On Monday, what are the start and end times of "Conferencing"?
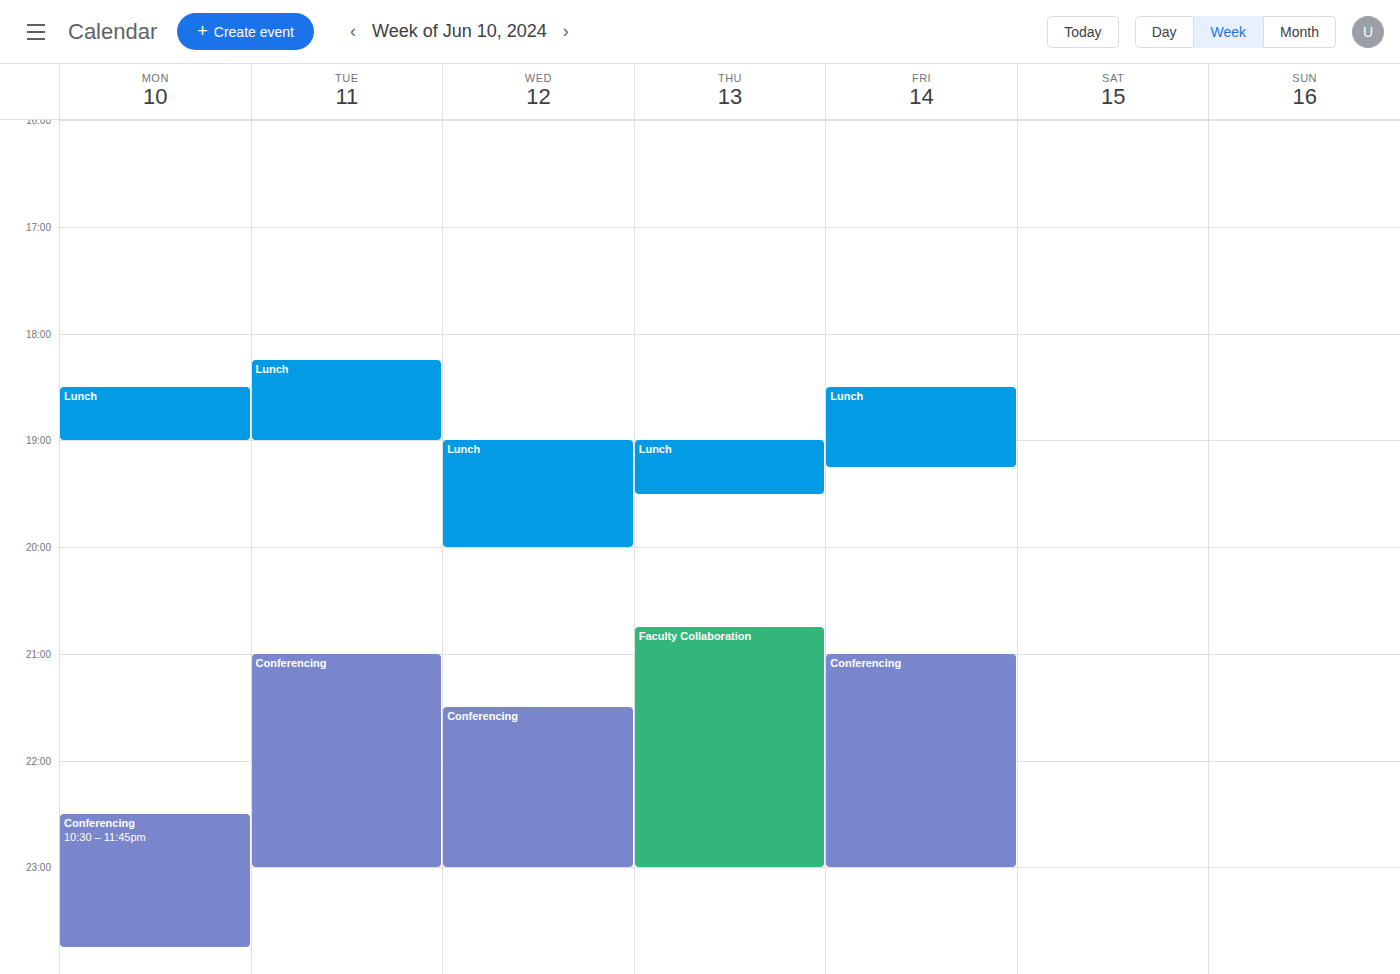
10:30 PM to 11:45 PM